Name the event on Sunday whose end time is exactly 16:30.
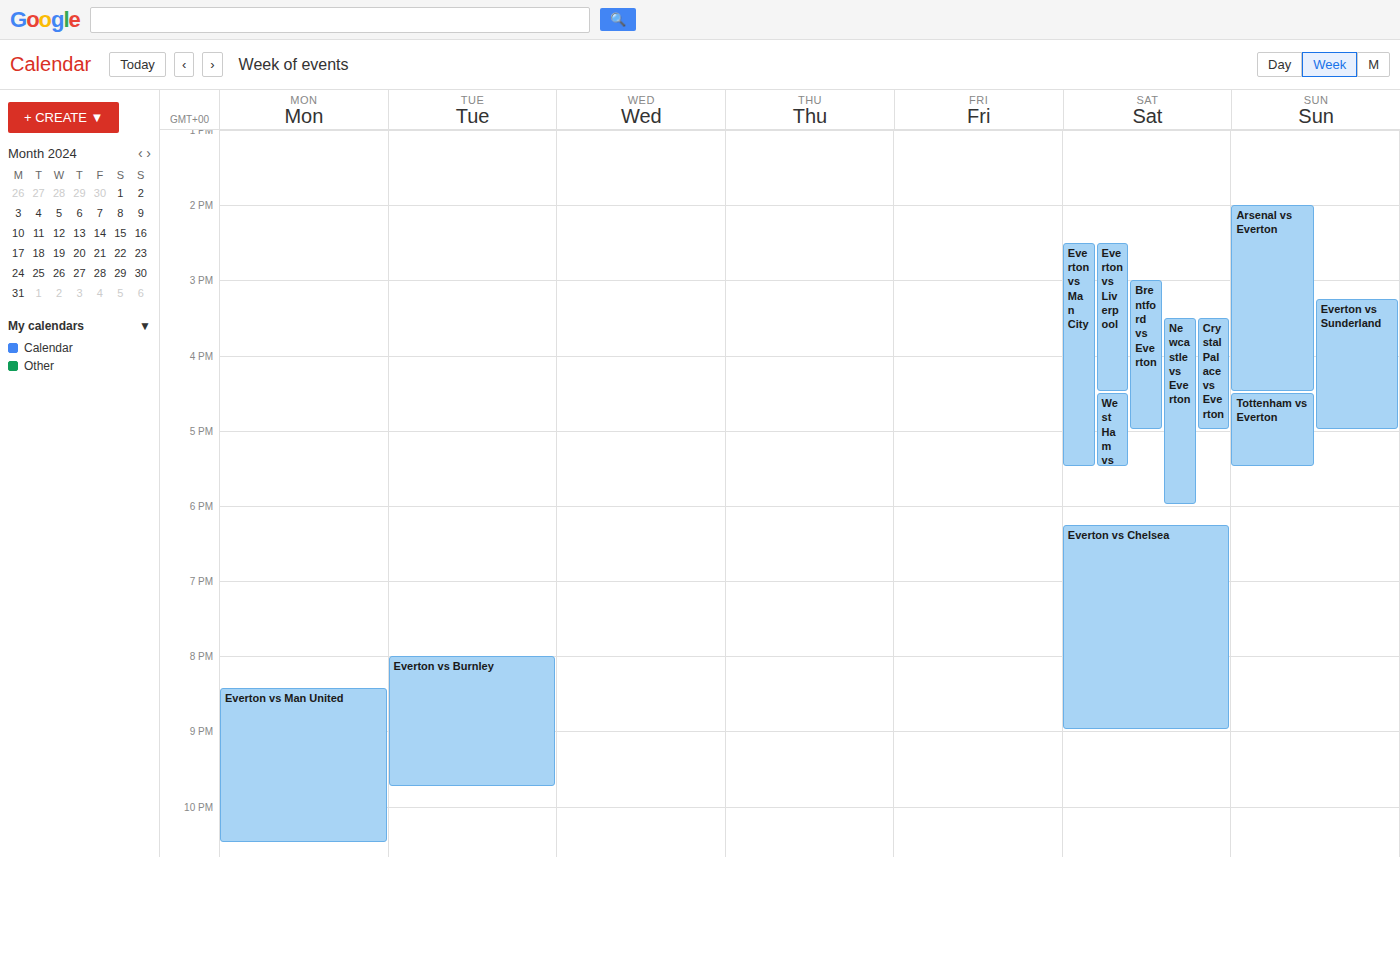
"Arsenal vs Everton"